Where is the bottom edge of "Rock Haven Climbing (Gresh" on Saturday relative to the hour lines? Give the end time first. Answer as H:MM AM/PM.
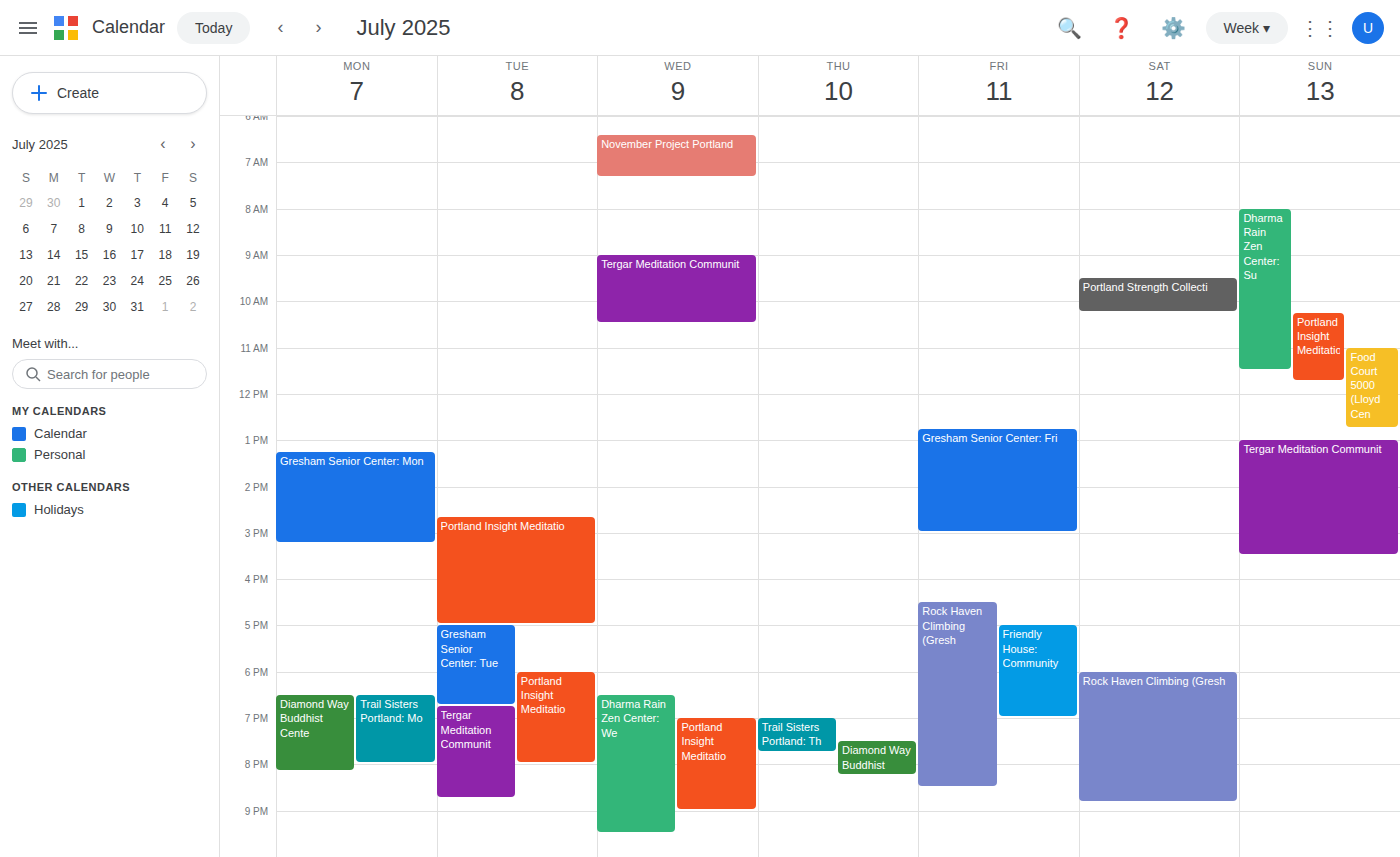
8:50 PM -- neither: 50 minutes below the 8 PM line and 10 minutes above the 9 PM line.